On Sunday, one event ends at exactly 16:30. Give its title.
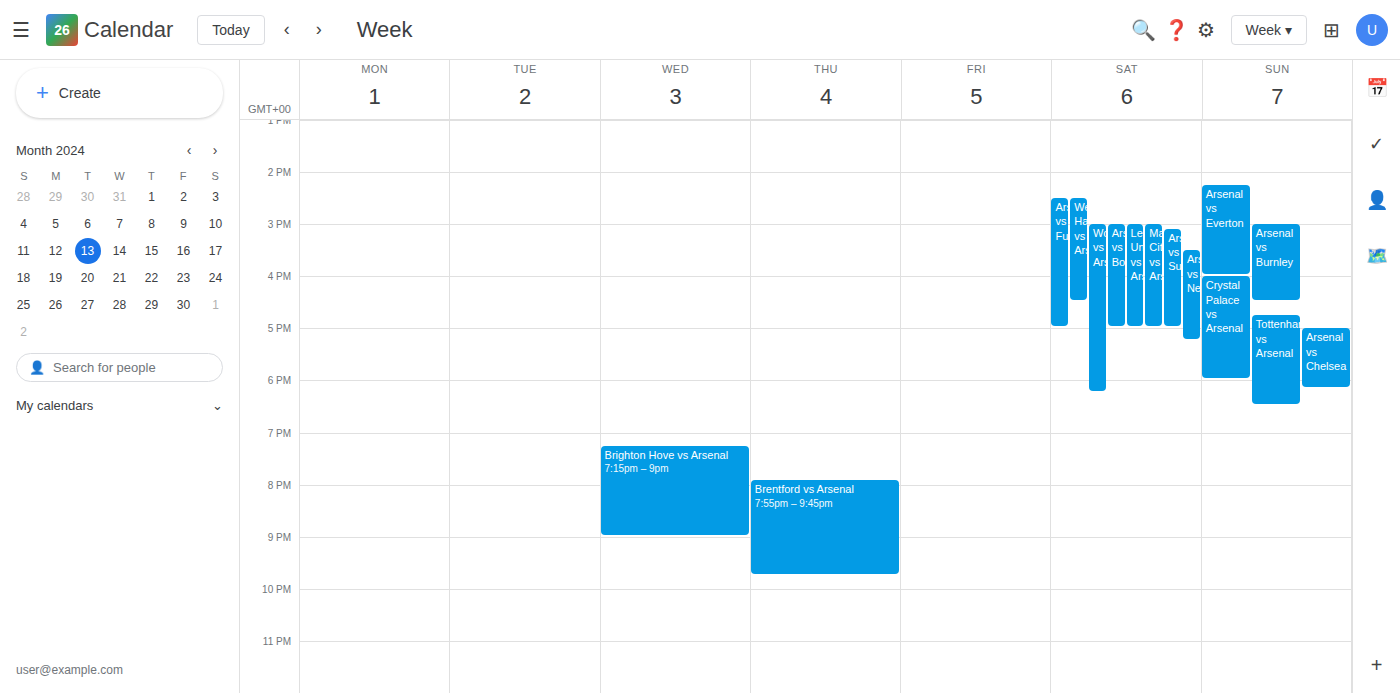
"Arsenal vs Burnley"